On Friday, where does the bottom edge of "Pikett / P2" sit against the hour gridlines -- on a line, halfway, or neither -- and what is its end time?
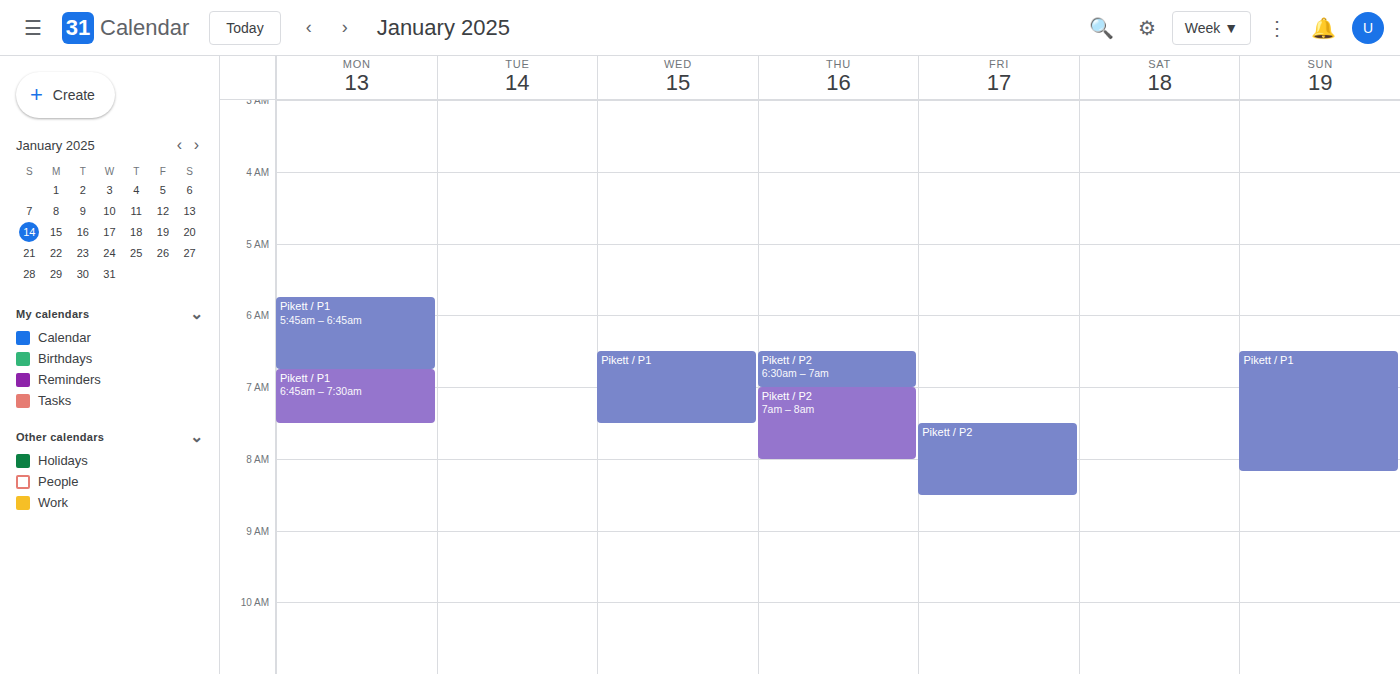
8:30 AM -- halfway between the 8 AM and 9 AM lines.